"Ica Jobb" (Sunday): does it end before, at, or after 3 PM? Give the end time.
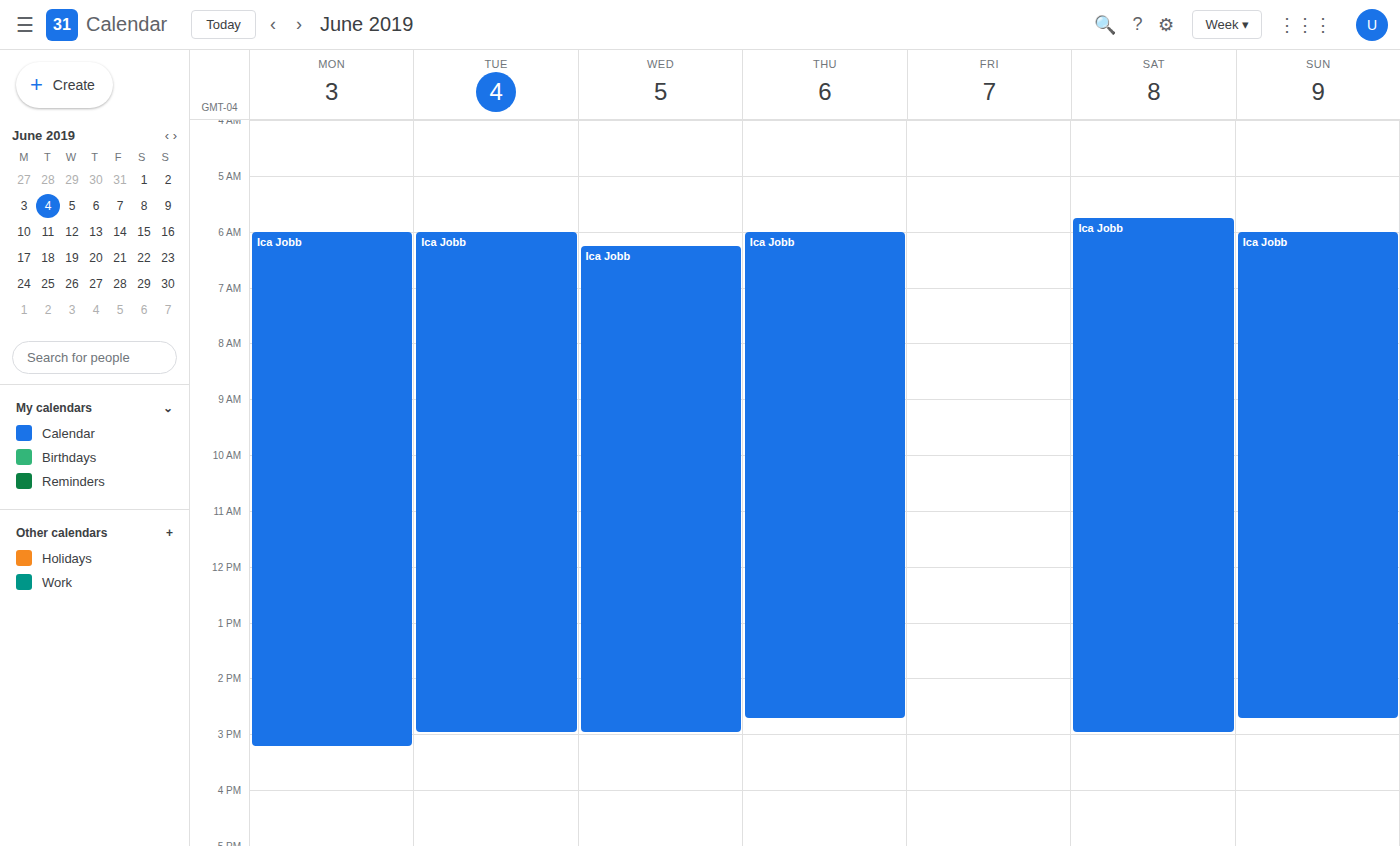
2:45 PM -- before 3 PM, 15 minutes above the 3 PM line.